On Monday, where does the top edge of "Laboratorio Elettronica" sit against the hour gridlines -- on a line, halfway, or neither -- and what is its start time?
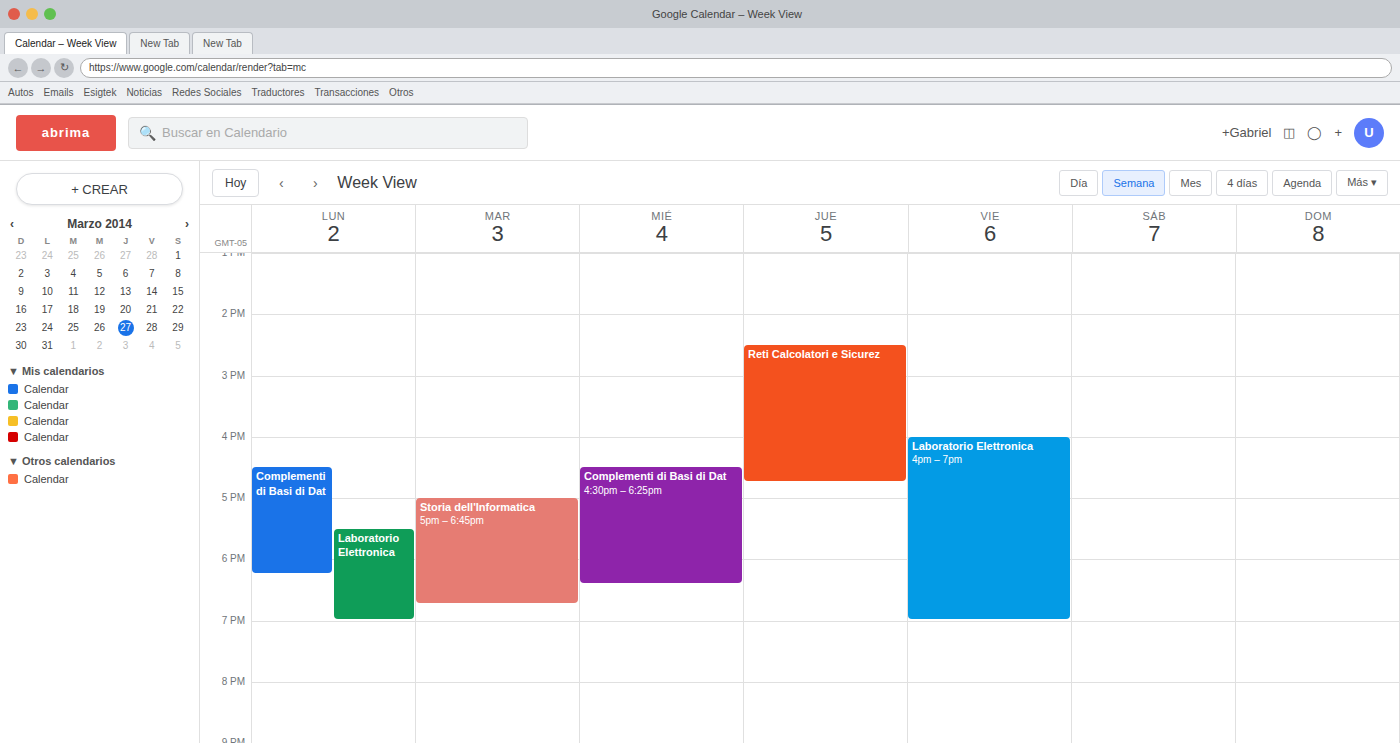
5:30 PM -- halfway between the 5 PM and 6 PM lines.